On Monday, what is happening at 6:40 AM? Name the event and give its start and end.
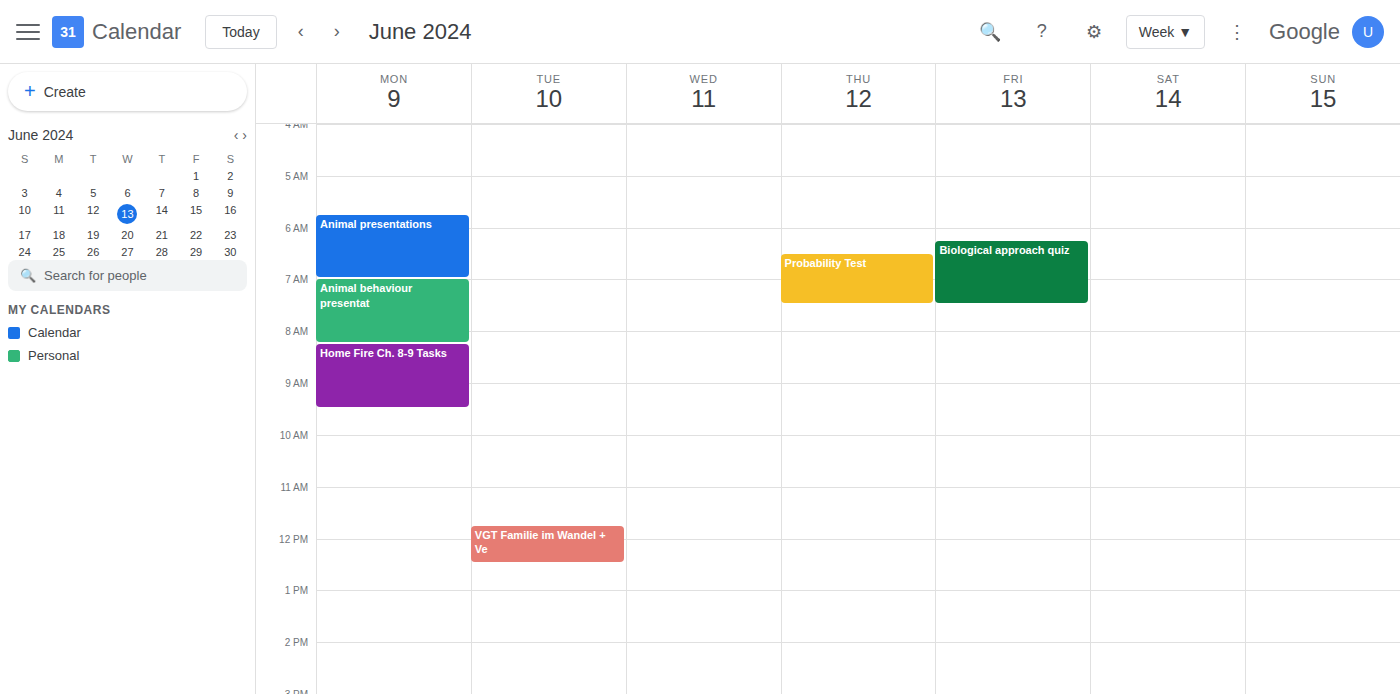
"Animal presentations", 5:45 AM to 7:00 AM